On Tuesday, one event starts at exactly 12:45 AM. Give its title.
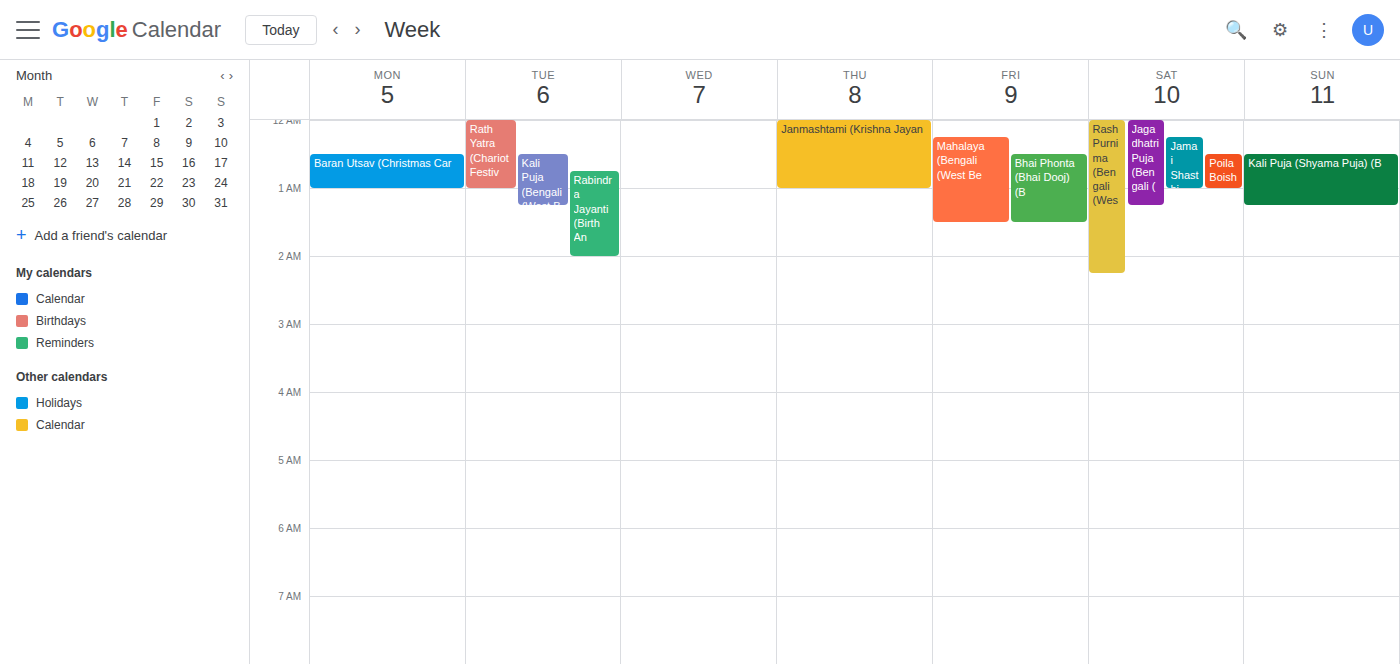
"Rabindra Jayanti (Birth An"